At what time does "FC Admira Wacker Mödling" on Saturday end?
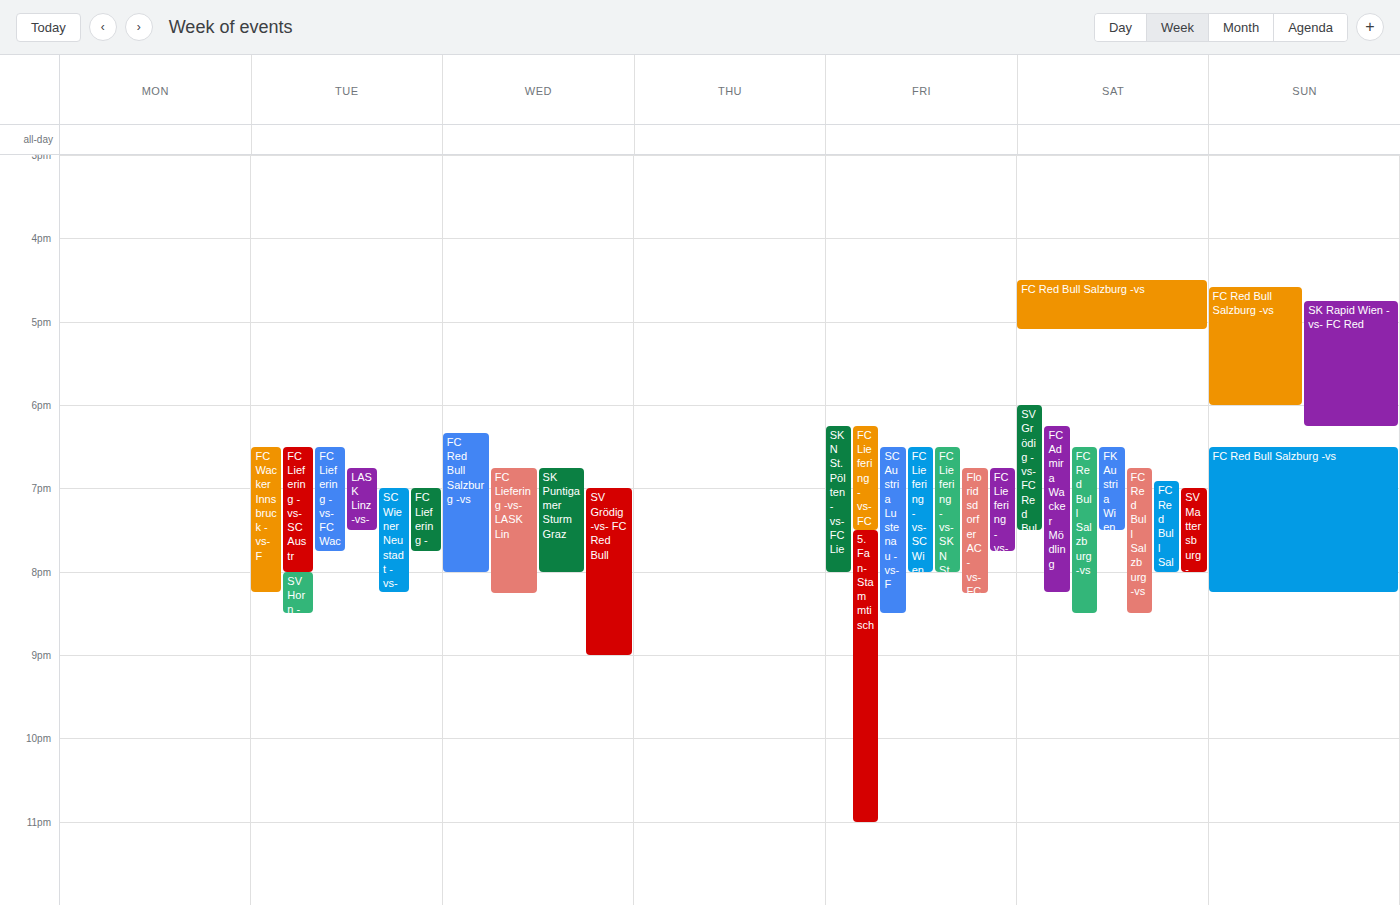
8:15 PM